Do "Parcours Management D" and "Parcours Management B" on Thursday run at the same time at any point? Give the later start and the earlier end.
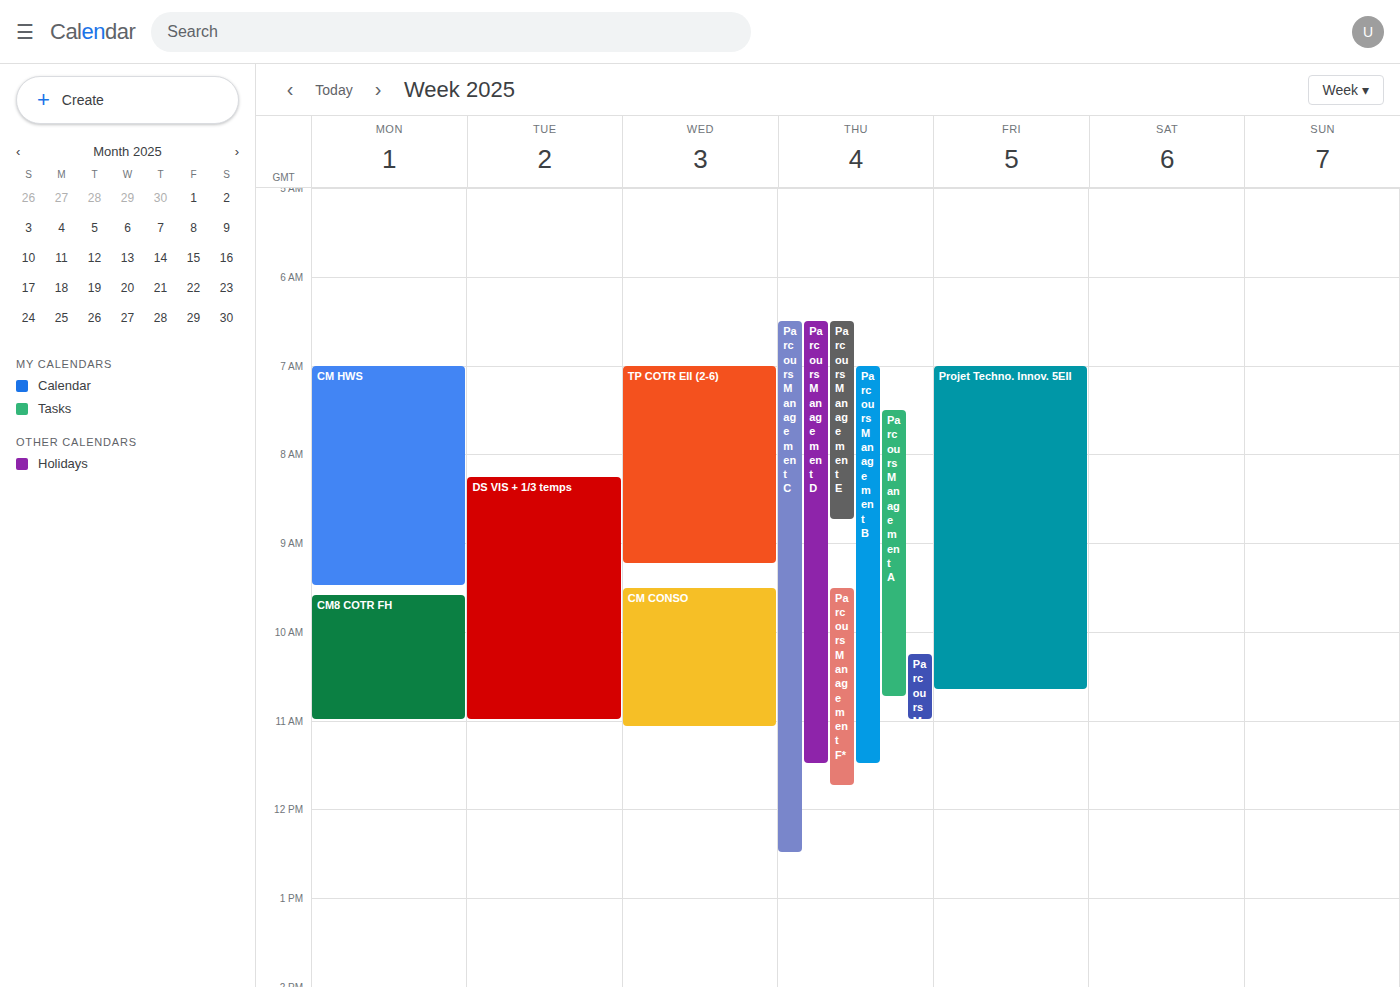
"Parcours Management B" runs 7:00 AM to 11:30 AM, inside "Parcours Management D" -- they overlap.